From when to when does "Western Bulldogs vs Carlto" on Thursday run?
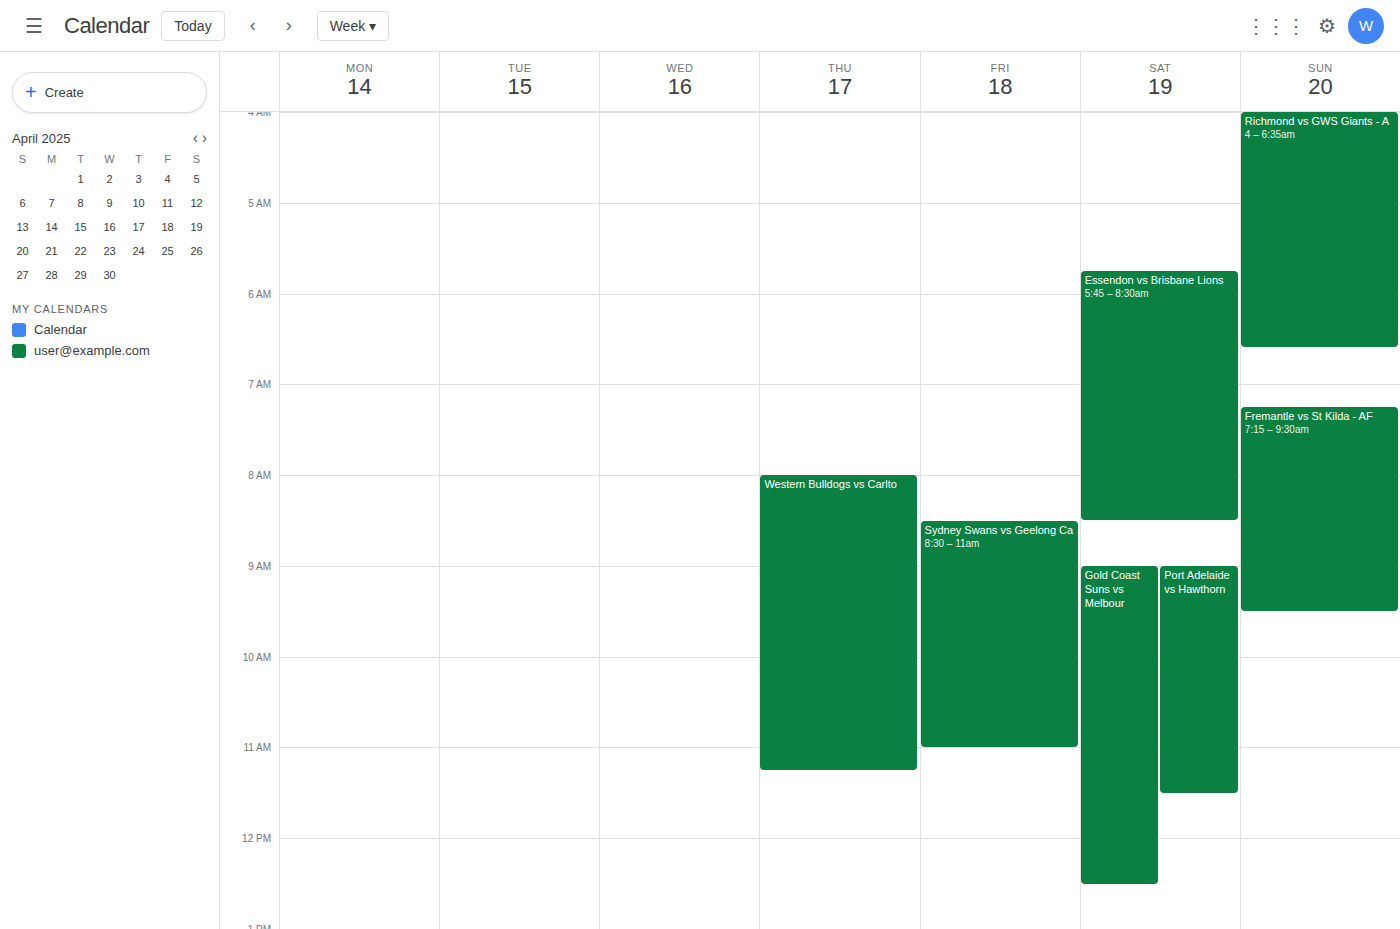
08:00 to 11:15